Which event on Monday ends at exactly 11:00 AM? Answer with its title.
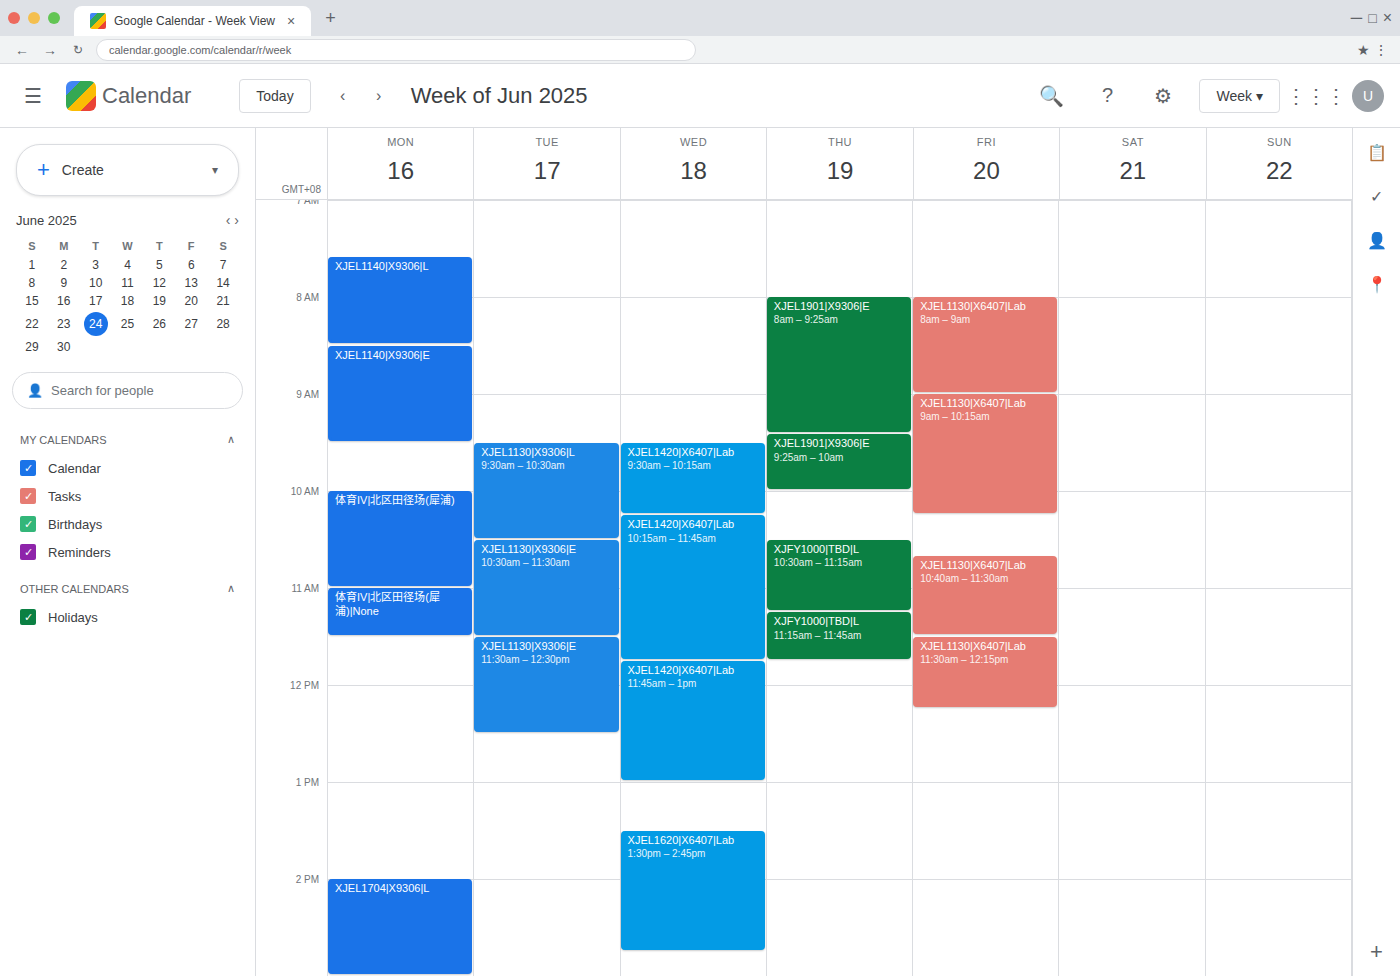
"体育IV|北区田径场(犀浦)"